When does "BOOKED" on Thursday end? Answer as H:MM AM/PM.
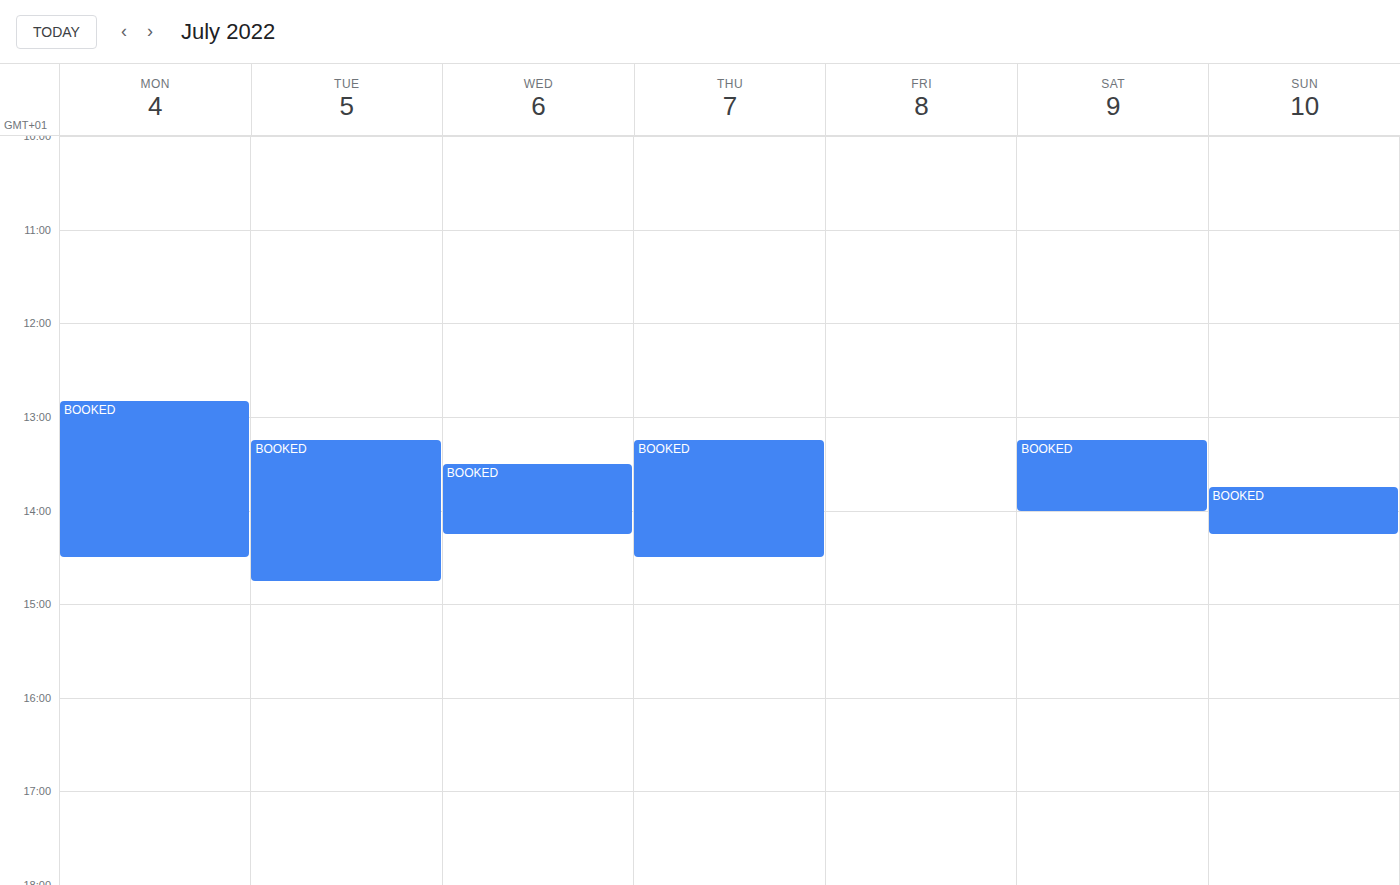
2:30 PM